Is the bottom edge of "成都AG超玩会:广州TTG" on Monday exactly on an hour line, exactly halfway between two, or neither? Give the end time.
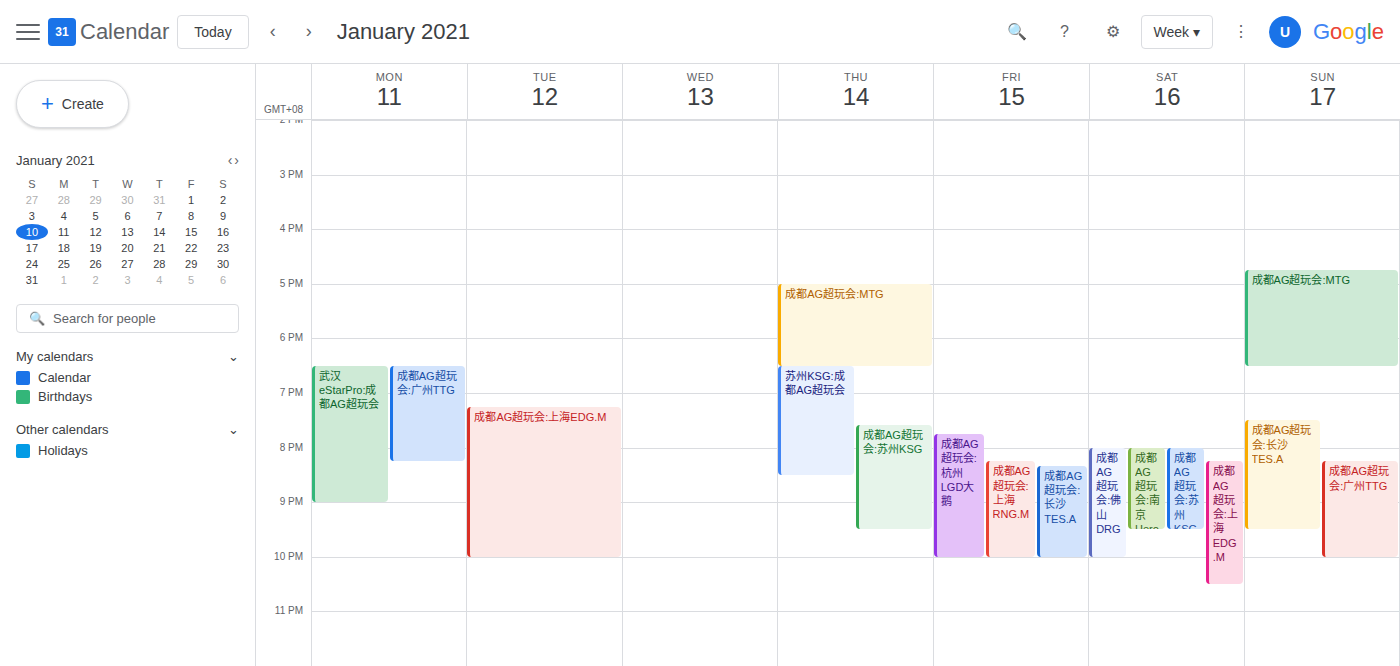
20:15 -- neither: a quarter of the way from the 20:00 line to the 21:00 line.